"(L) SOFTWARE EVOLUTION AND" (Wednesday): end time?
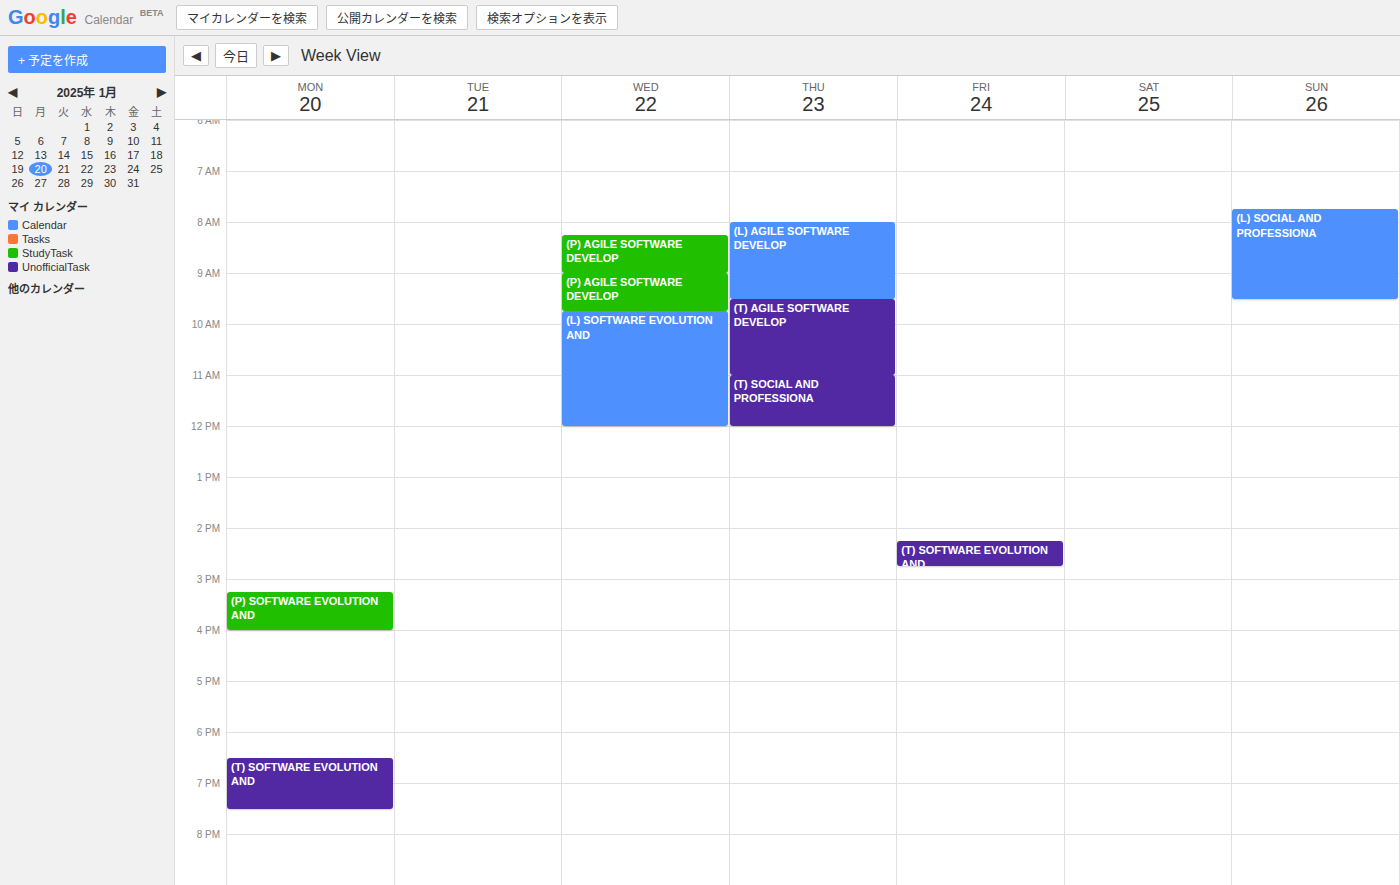
12:00 PM